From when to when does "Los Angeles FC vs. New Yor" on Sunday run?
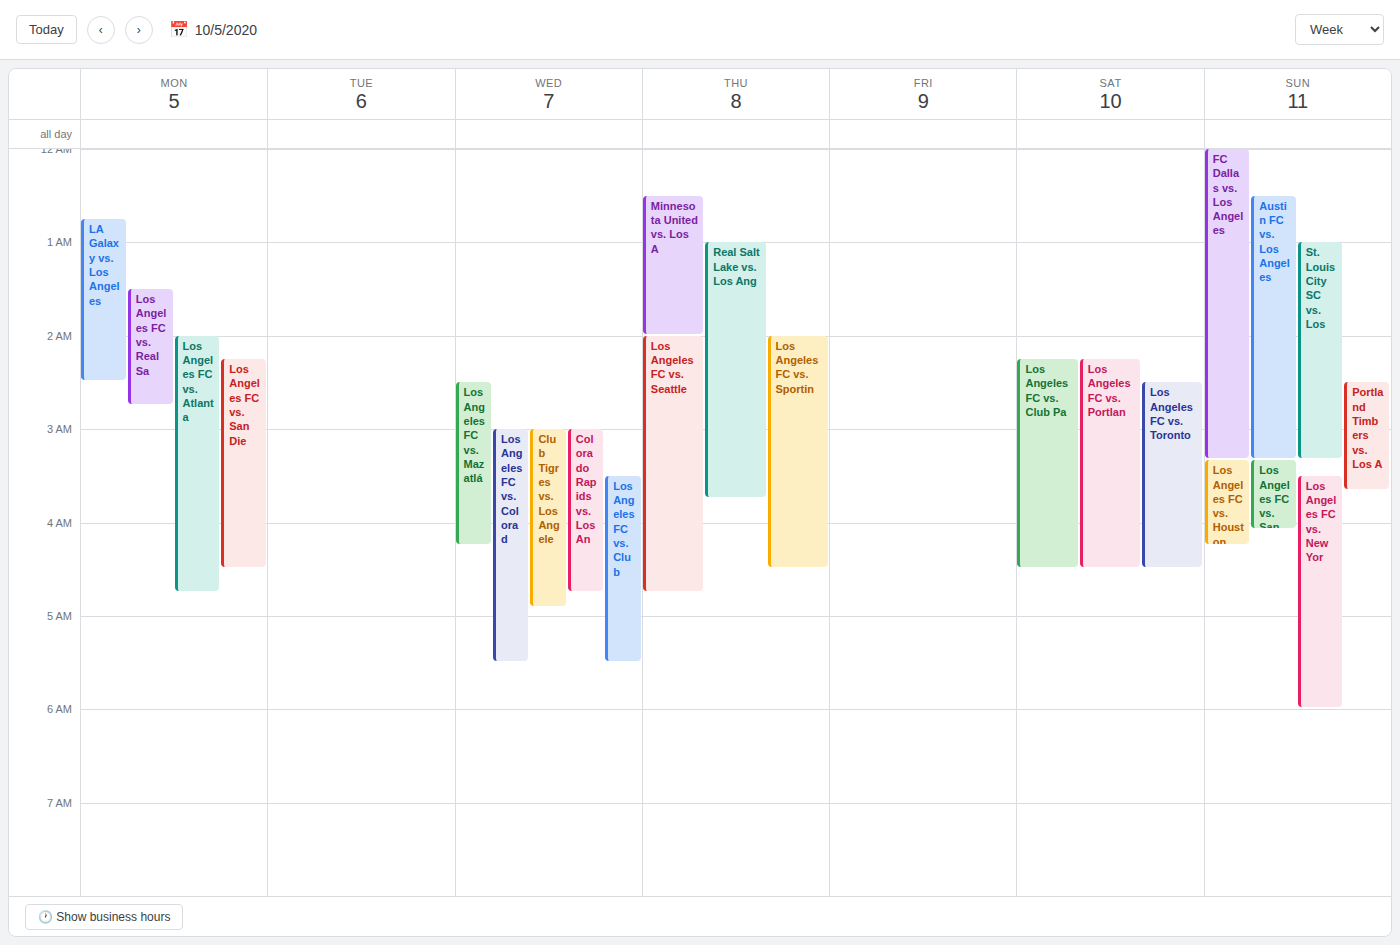
3:30 AM to 6:00 AM